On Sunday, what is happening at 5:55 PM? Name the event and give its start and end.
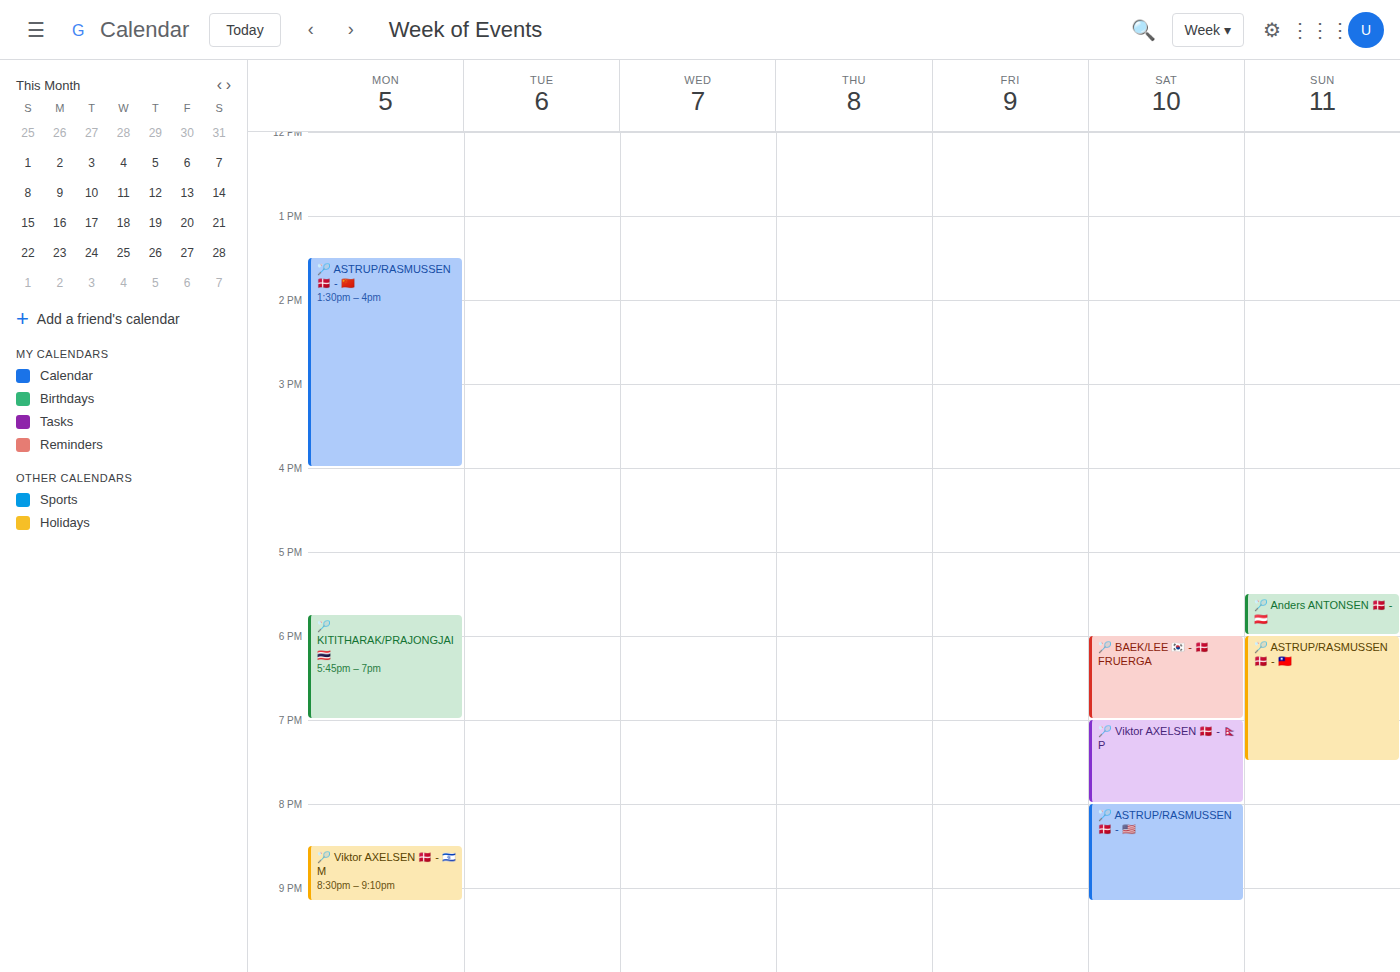
"🏸 Anders ANTONSEN 🇩🇰 - 🇦🇹", 5:30 PM to 6:00 PM